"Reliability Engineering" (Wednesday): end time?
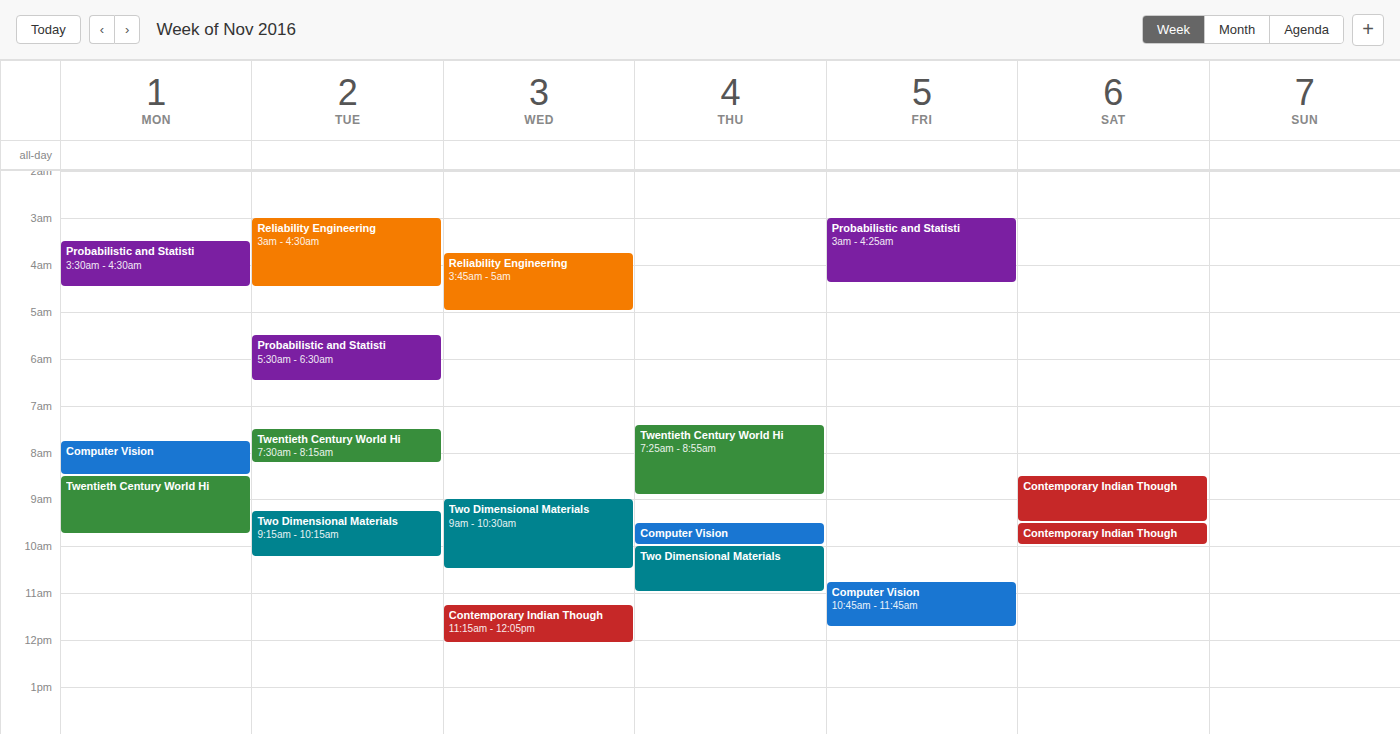
5:00 AM